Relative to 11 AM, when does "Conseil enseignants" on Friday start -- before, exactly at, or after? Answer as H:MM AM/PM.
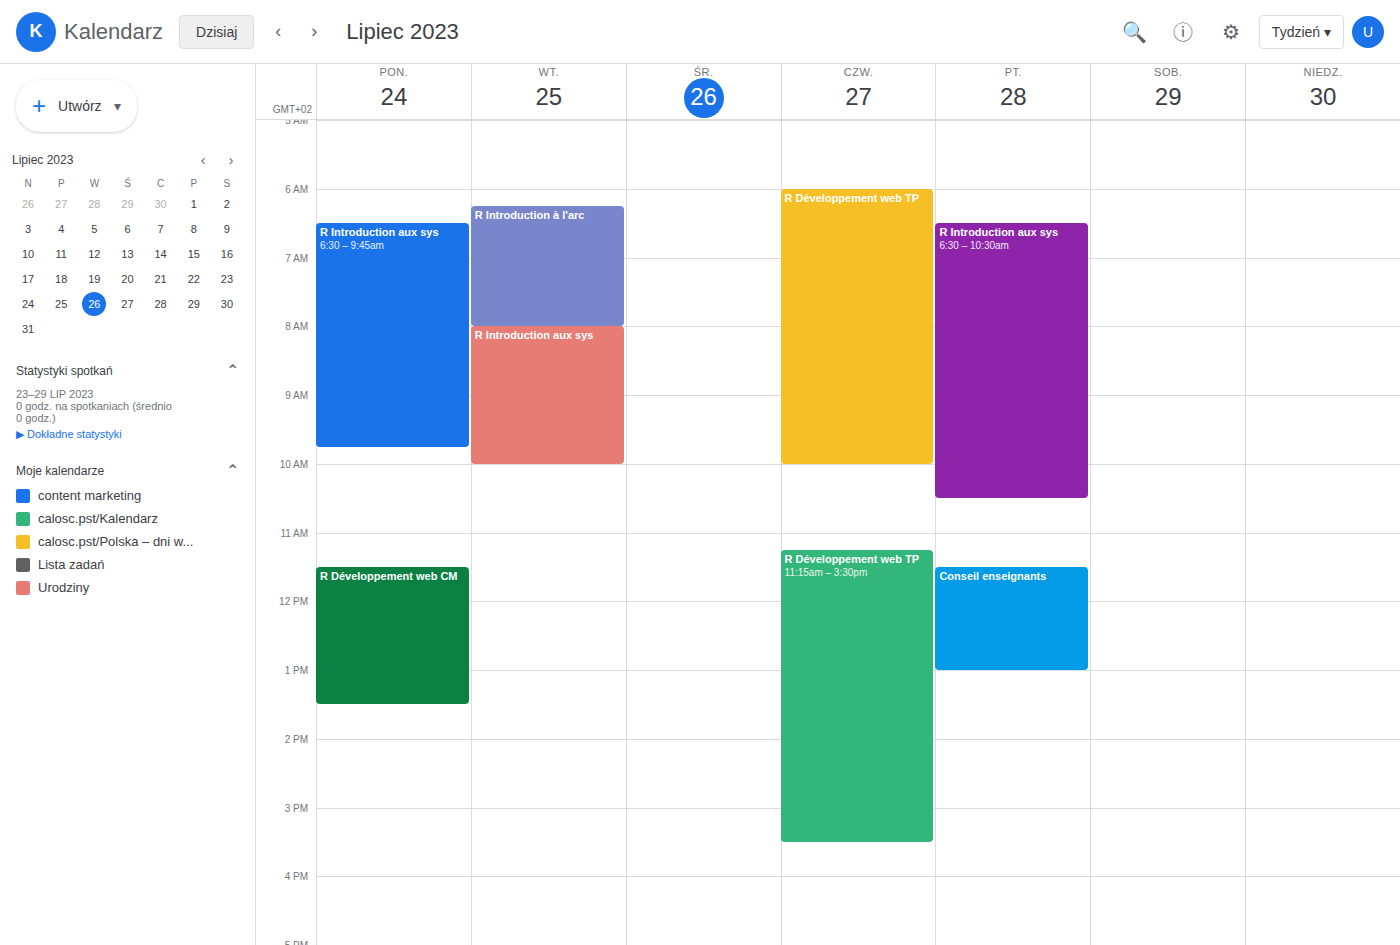
11:30 AM -- after 11 AM, 30 minutes below the 11 AM line.